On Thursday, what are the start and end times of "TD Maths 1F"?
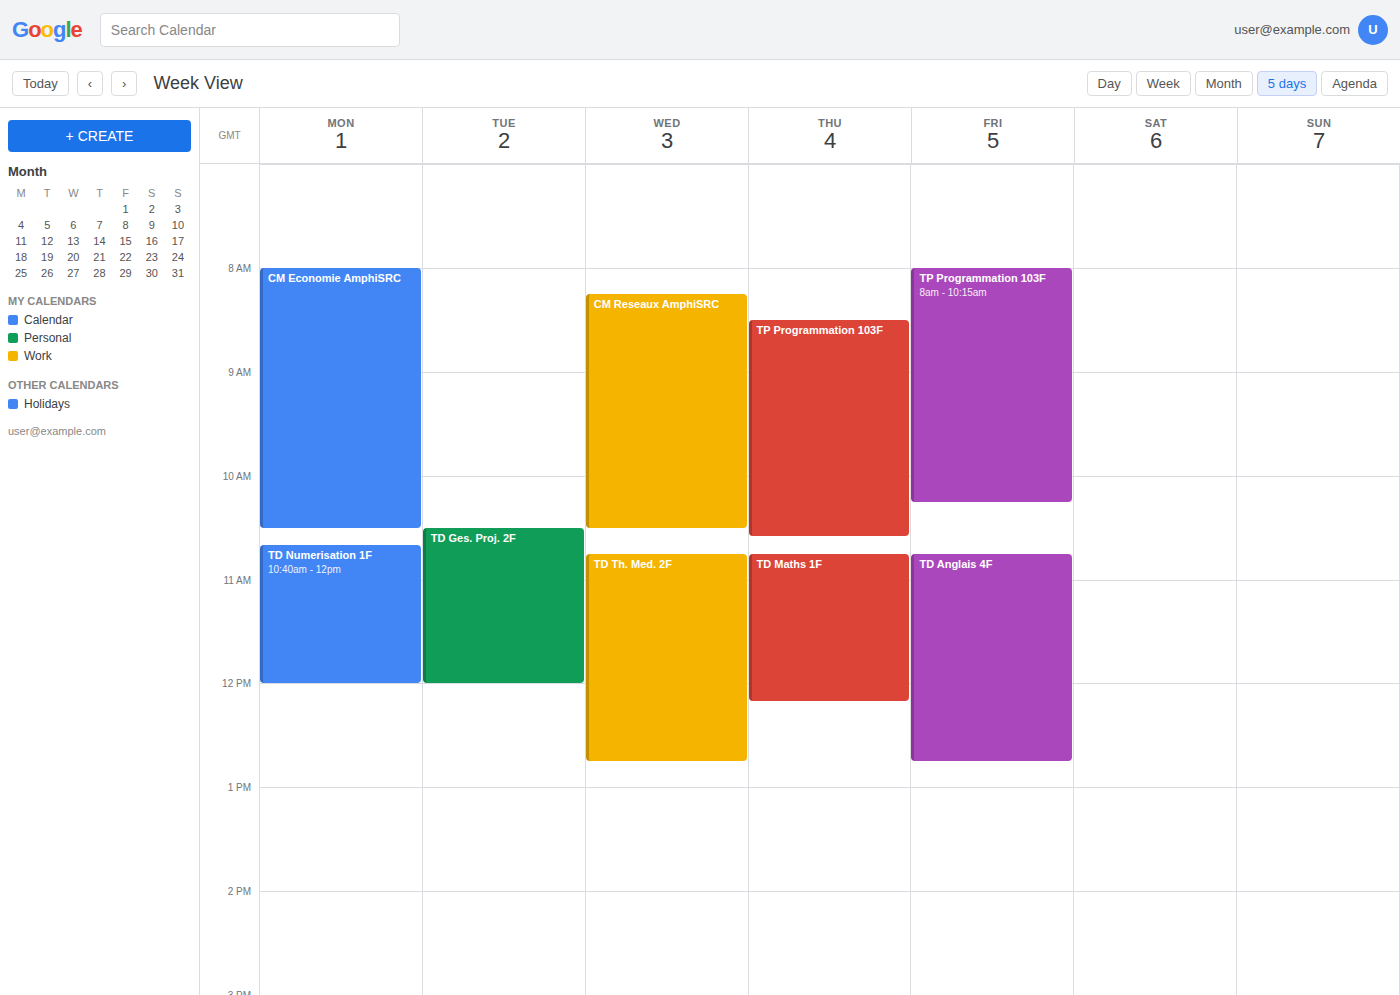
10:45 to 12:10